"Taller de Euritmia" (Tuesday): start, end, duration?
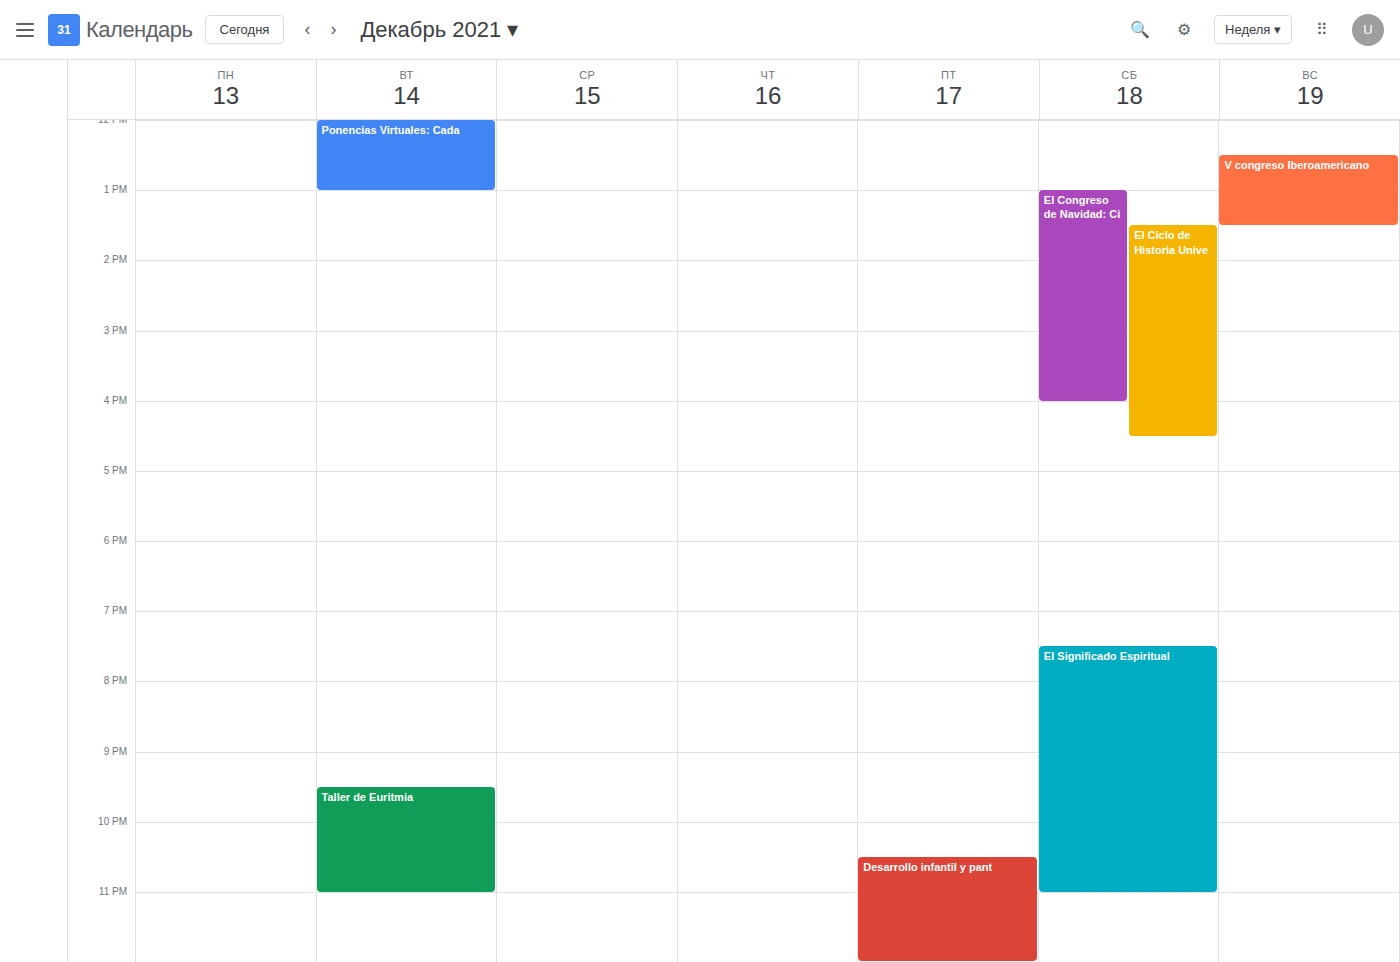
9:30 PM to 11:00 PM, 1 hour 30 minutes